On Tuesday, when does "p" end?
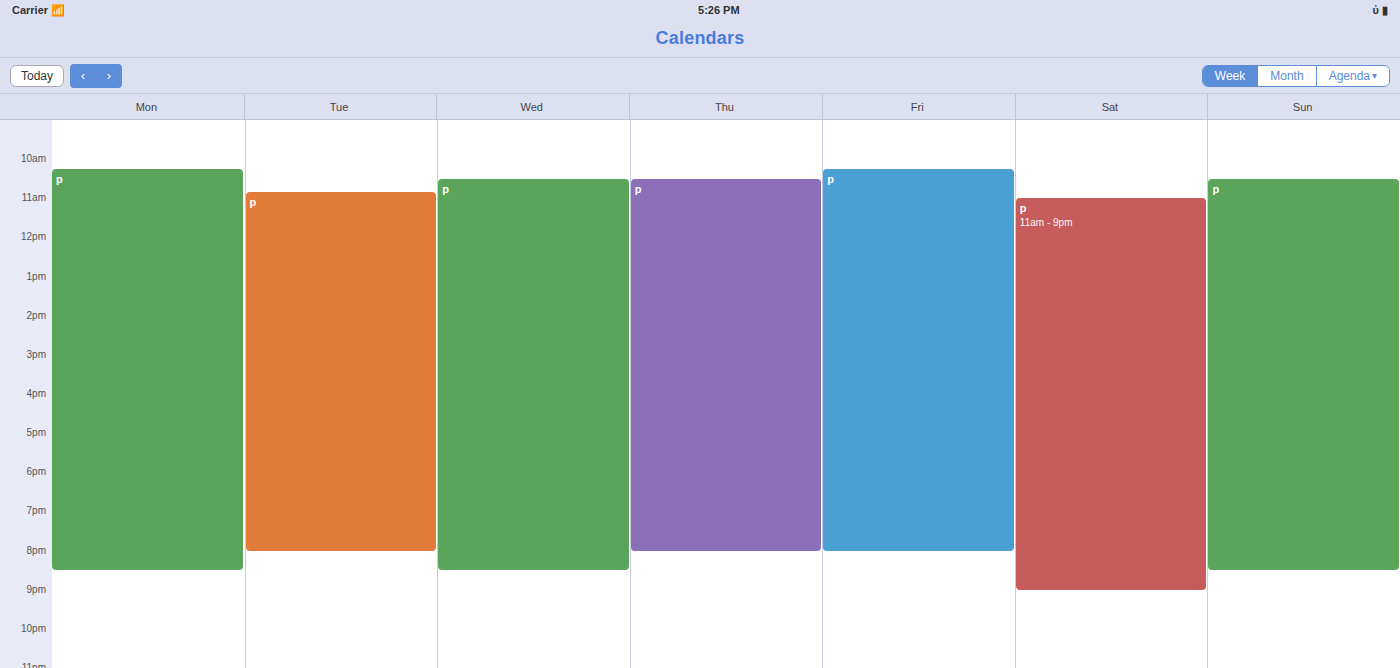
8:00 PM